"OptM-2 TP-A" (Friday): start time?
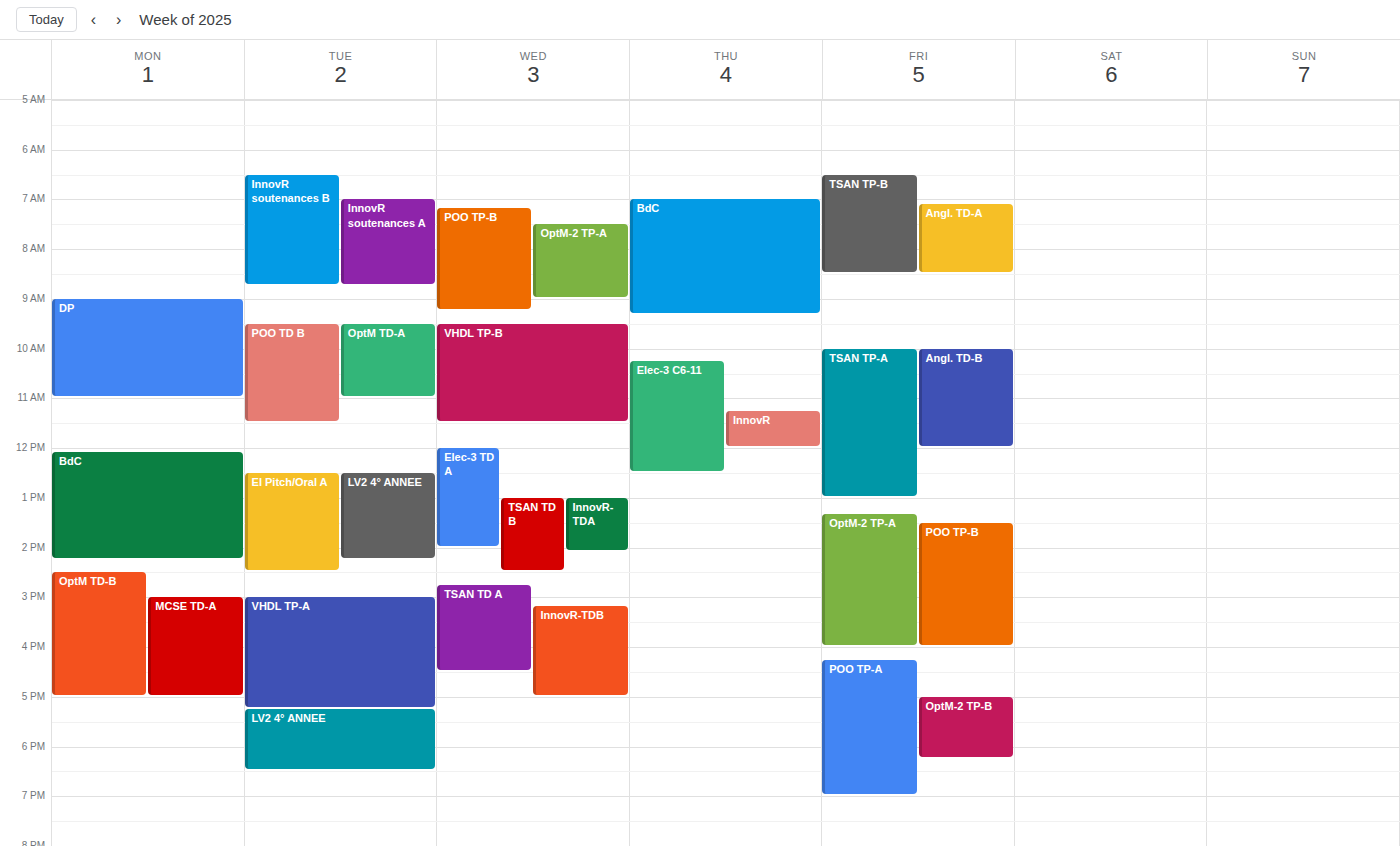
1:20 PM